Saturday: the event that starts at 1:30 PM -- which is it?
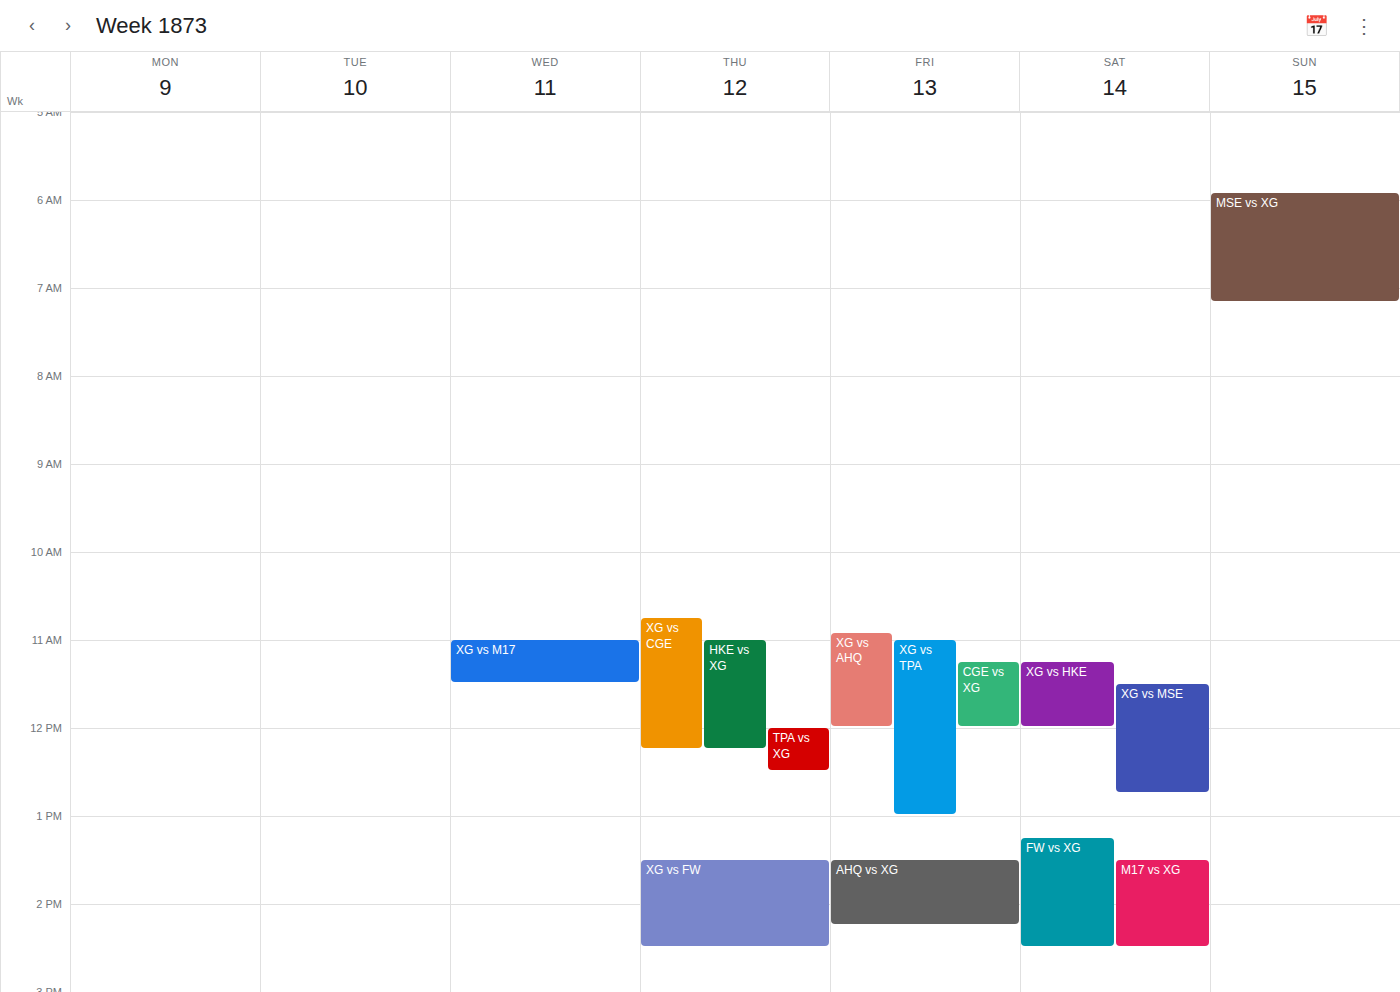
"M17 vs XG"